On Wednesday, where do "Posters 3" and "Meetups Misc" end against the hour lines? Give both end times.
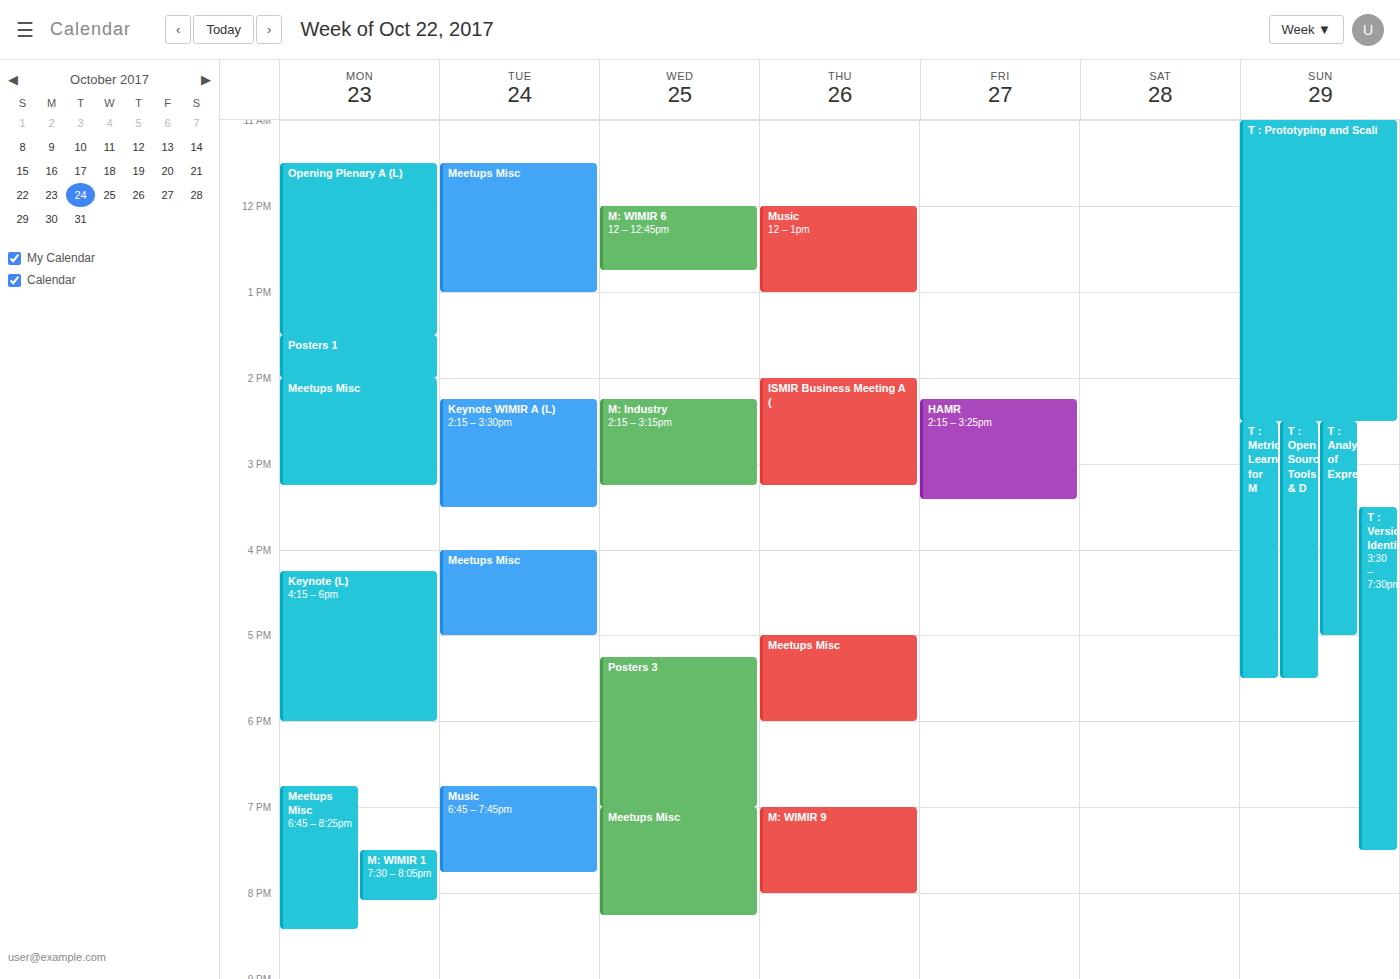
"Posters 3": 7:00 PM, exactly on the 7 PM line. "Meetups Misc": 8:15 PM, neither: a quarter of the way from the 8 PM line to the 9 PM line.